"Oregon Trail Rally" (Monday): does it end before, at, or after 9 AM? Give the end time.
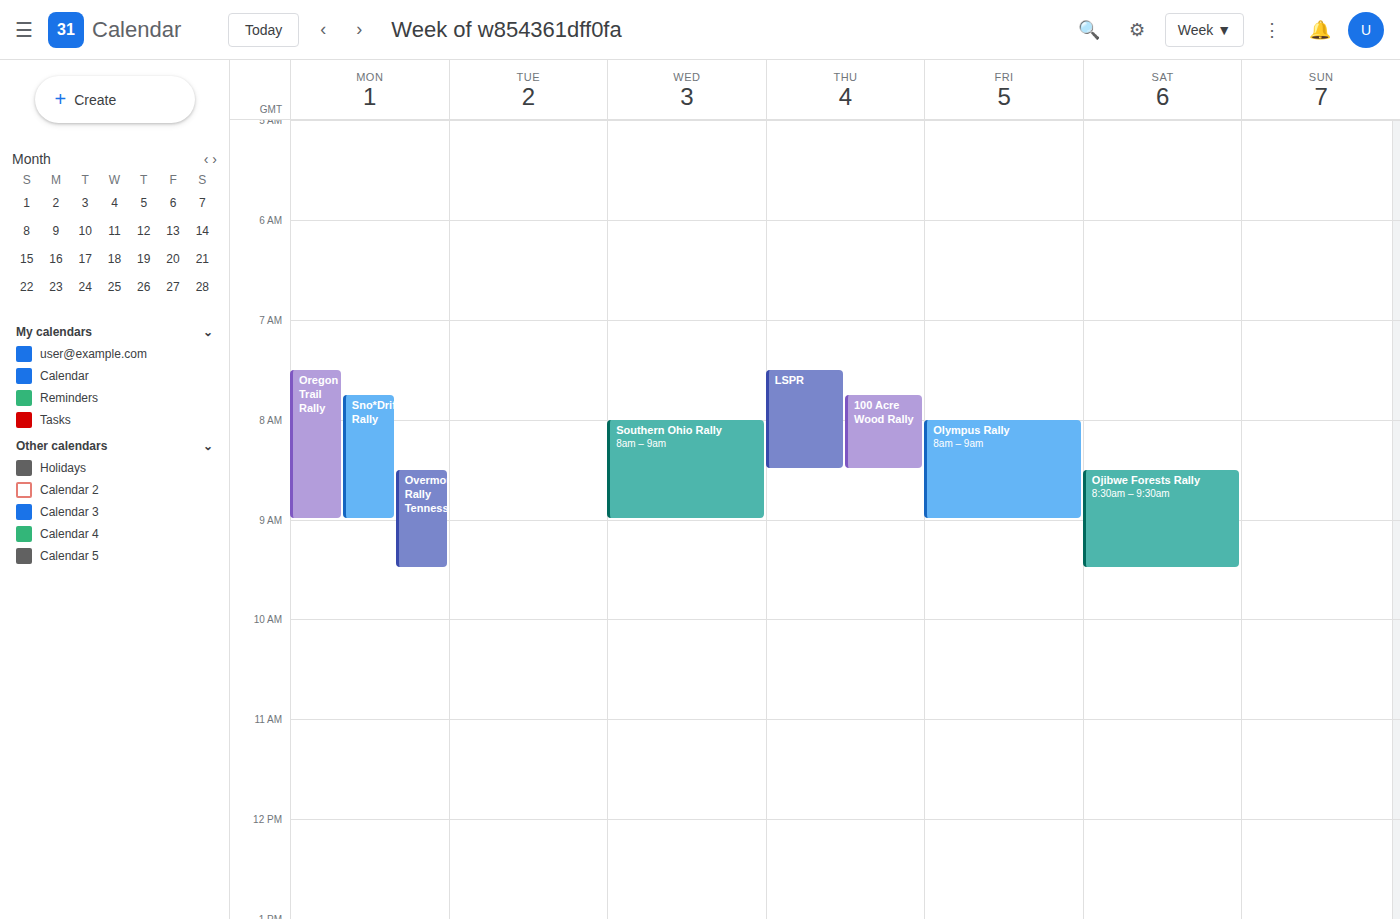
9:00 AM -- exactly at 9 AM, on the 9 AM line.